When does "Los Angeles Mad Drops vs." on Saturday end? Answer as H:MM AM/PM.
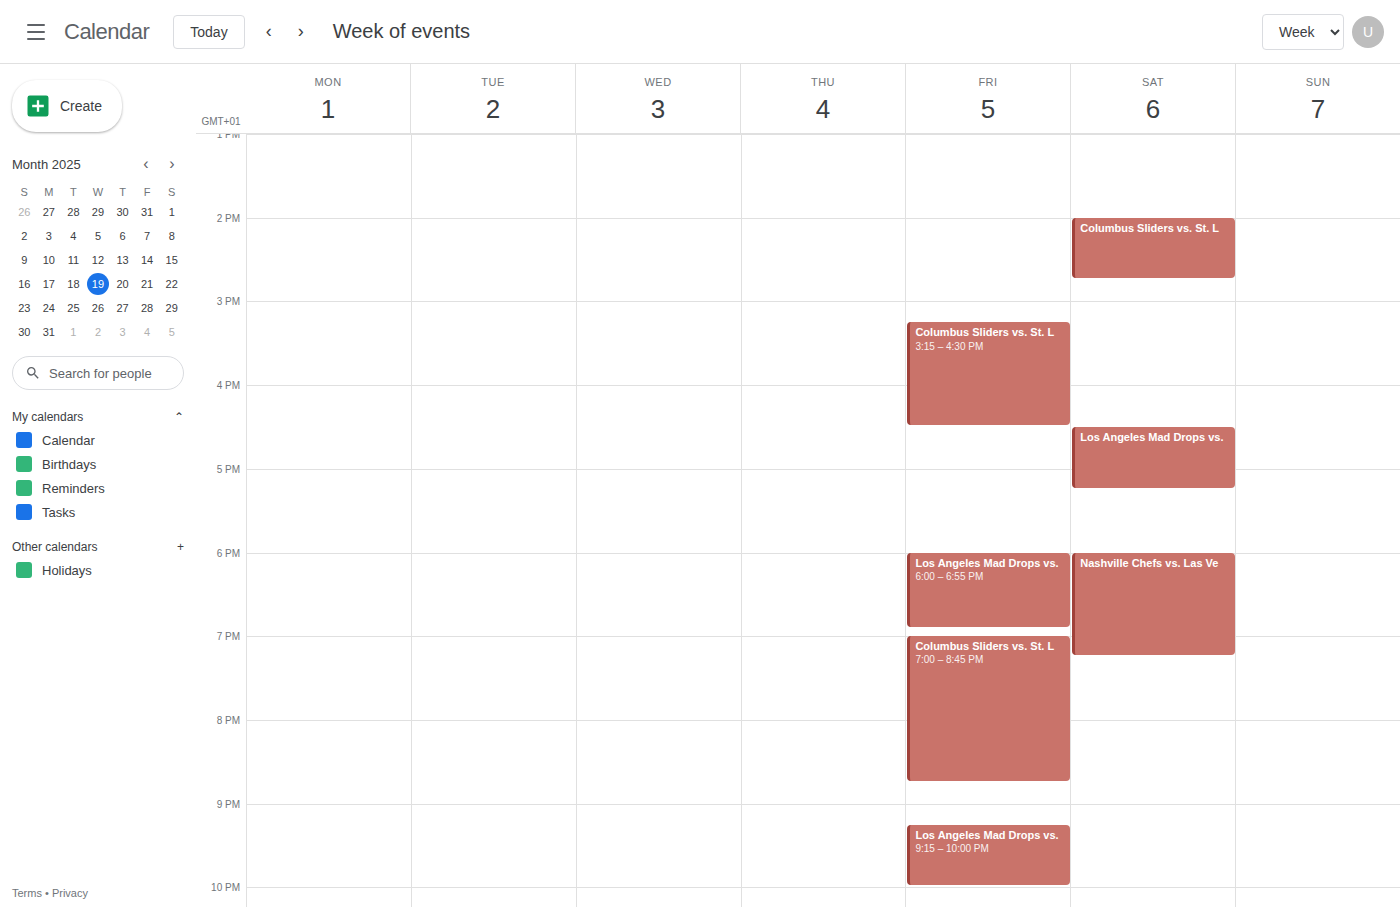
5:15 PM